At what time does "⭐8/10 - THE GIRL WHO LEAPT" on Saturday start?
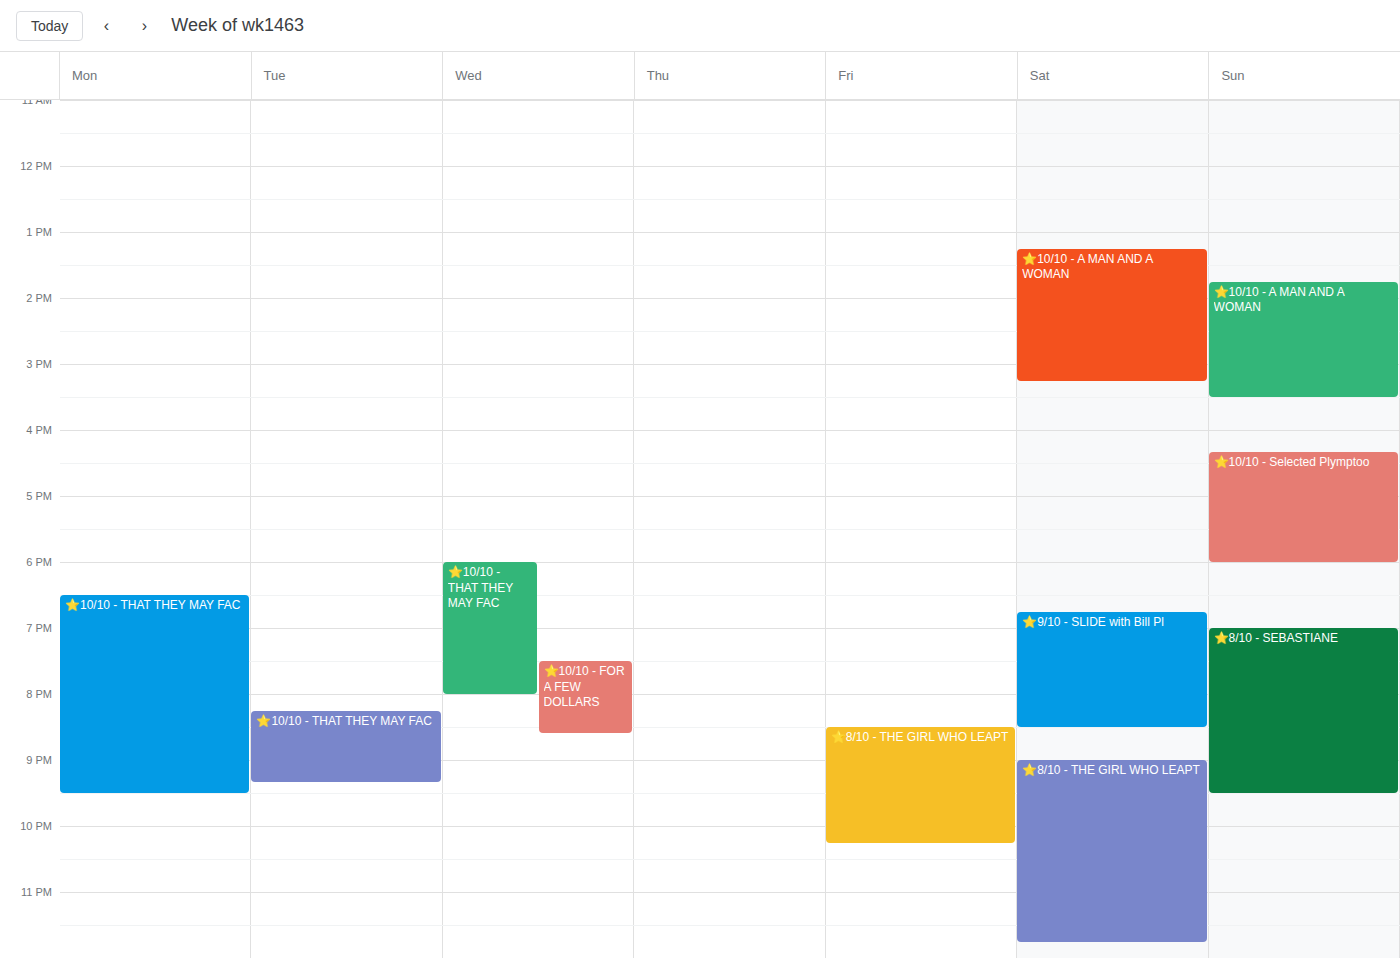
9:00 PM